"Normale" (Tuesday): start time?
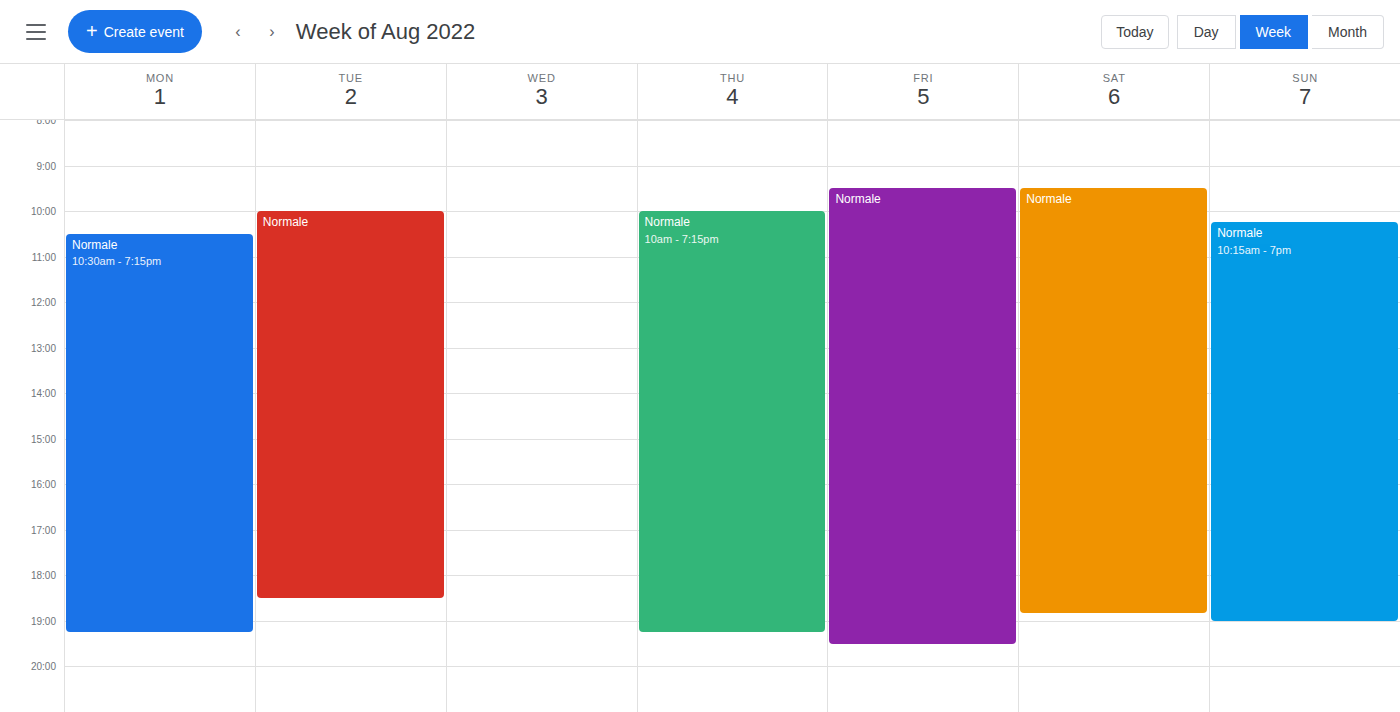
10:00 AM